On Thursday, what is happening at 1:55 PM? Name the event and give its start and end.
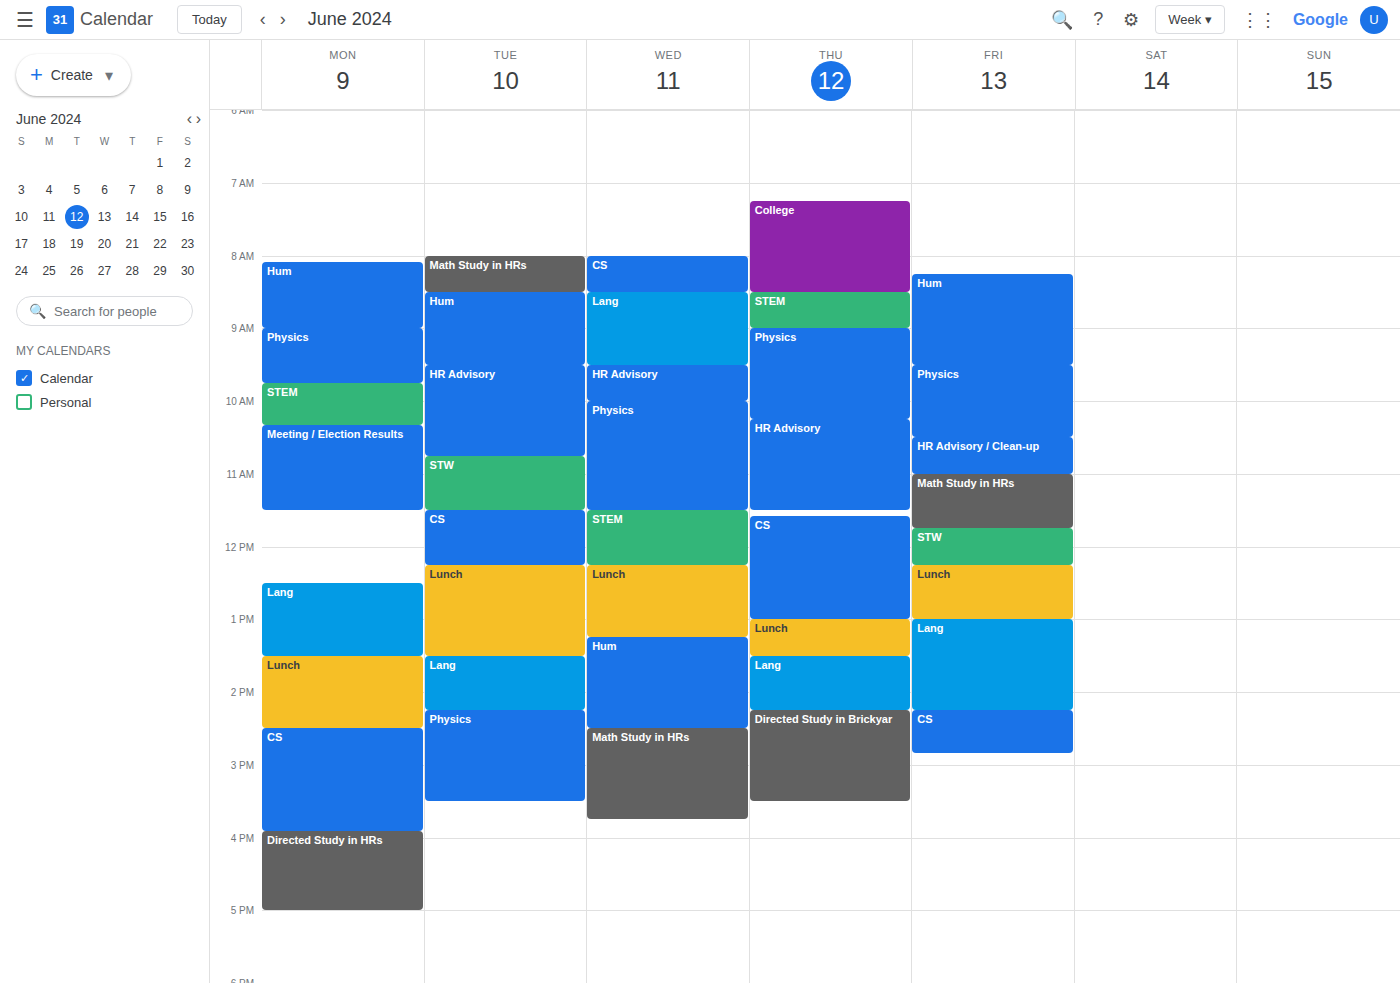
"Lang", 1:30 PM to 2:15 PM